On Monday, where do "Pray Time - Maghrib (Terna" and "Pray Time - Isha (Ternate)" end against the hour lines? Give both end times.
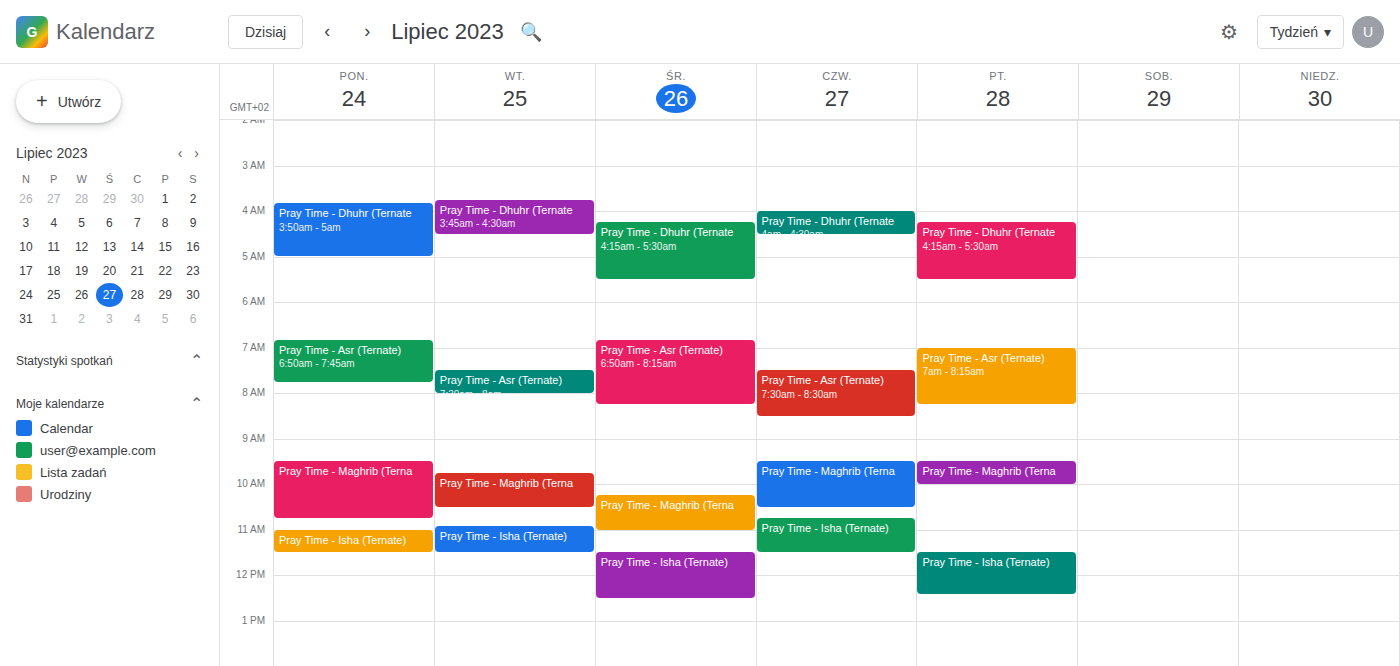
"Pray Time - Maghrib (Terna": 10:45 AM, neither: three quarters of the way from the 10 AM line to the 11 AM line. "Pray Time - Isha (Ternate)": 11:30 AM, halfway between the 11 AM and 12 PM lines.